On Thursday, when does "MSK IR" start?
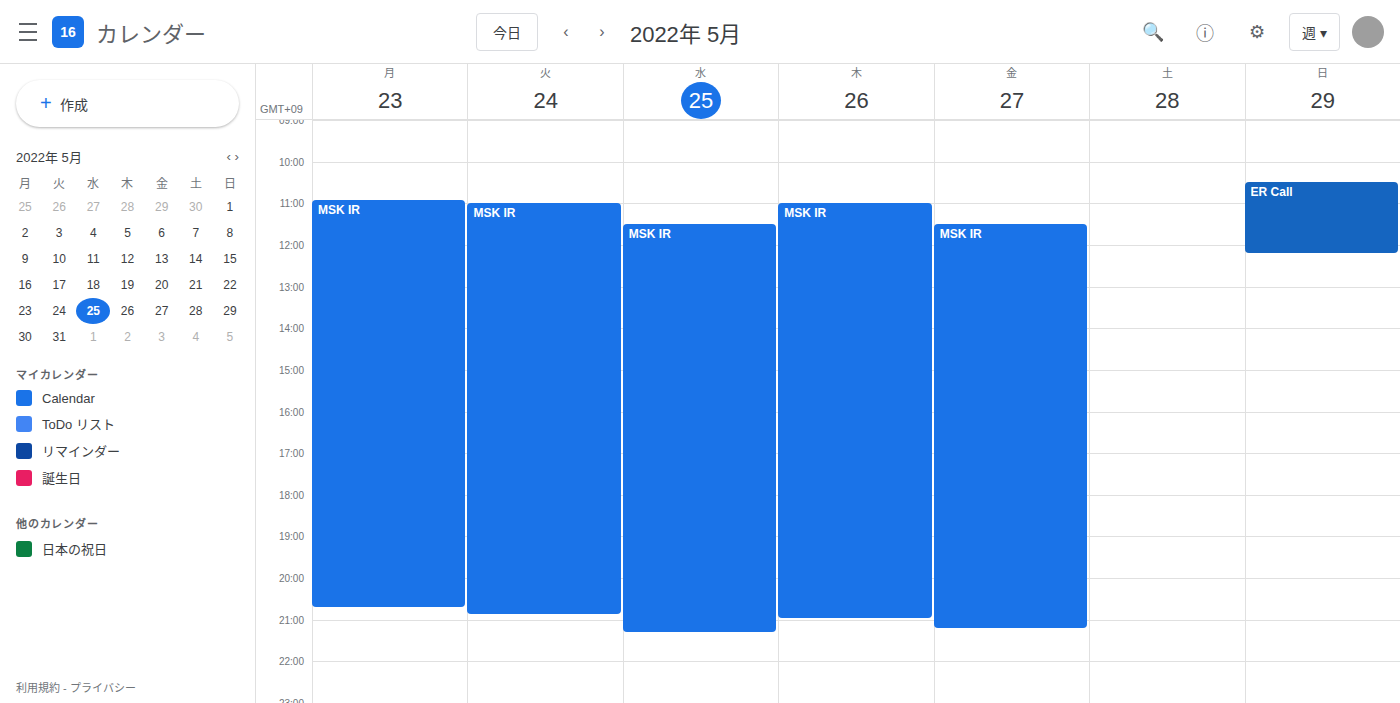
11:00